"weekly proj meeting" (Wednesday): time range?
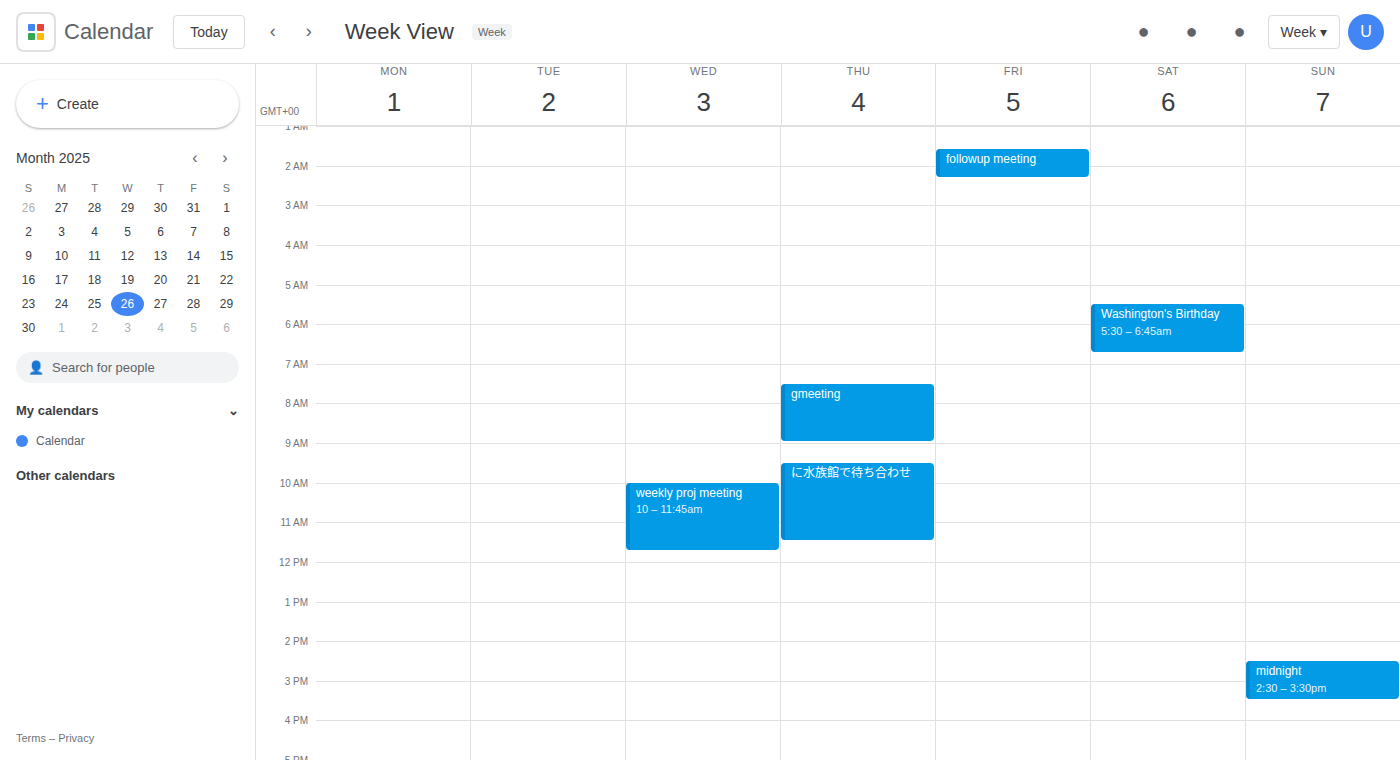
10:00 AM to 11:45 AM